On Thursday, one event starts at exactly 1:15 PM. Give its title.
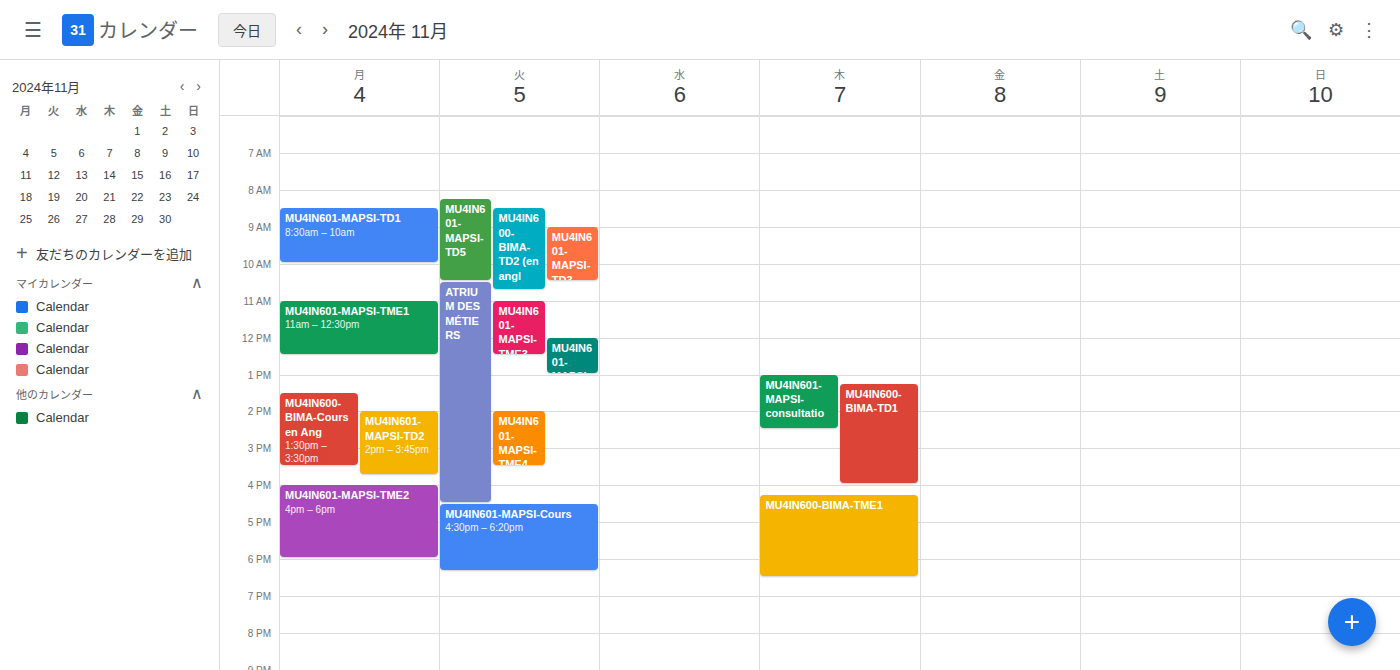
"MU4IN600-BIMA-TD1"